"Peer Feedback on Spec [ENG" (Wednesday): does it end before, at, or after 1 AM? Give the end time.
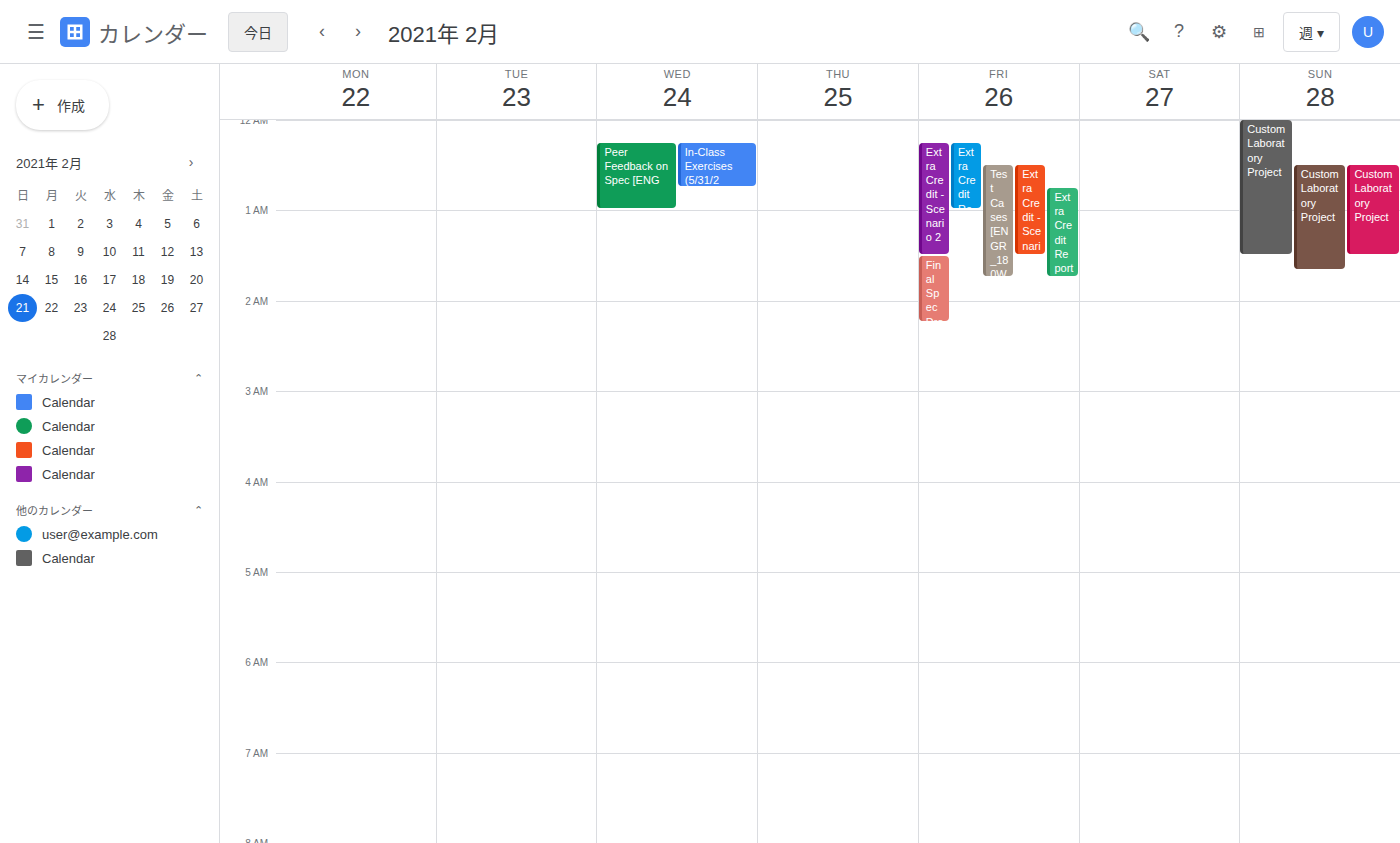
1:00 AM -- exactly at 1 AM, on the 1 AM line.